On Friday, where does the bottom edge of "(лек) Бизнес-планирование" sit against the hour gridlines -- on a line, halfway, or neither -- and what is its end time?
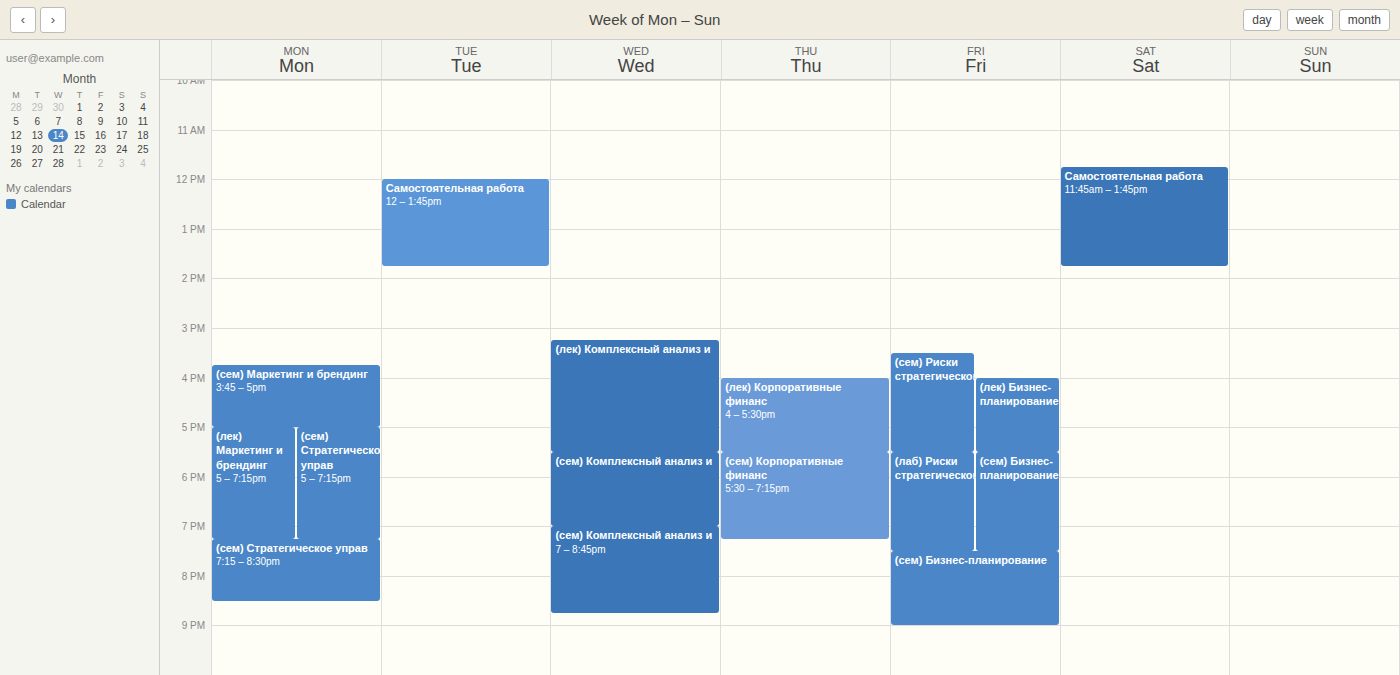
5:30 PM -- halfway between the 5 PM and 6 PM lines.